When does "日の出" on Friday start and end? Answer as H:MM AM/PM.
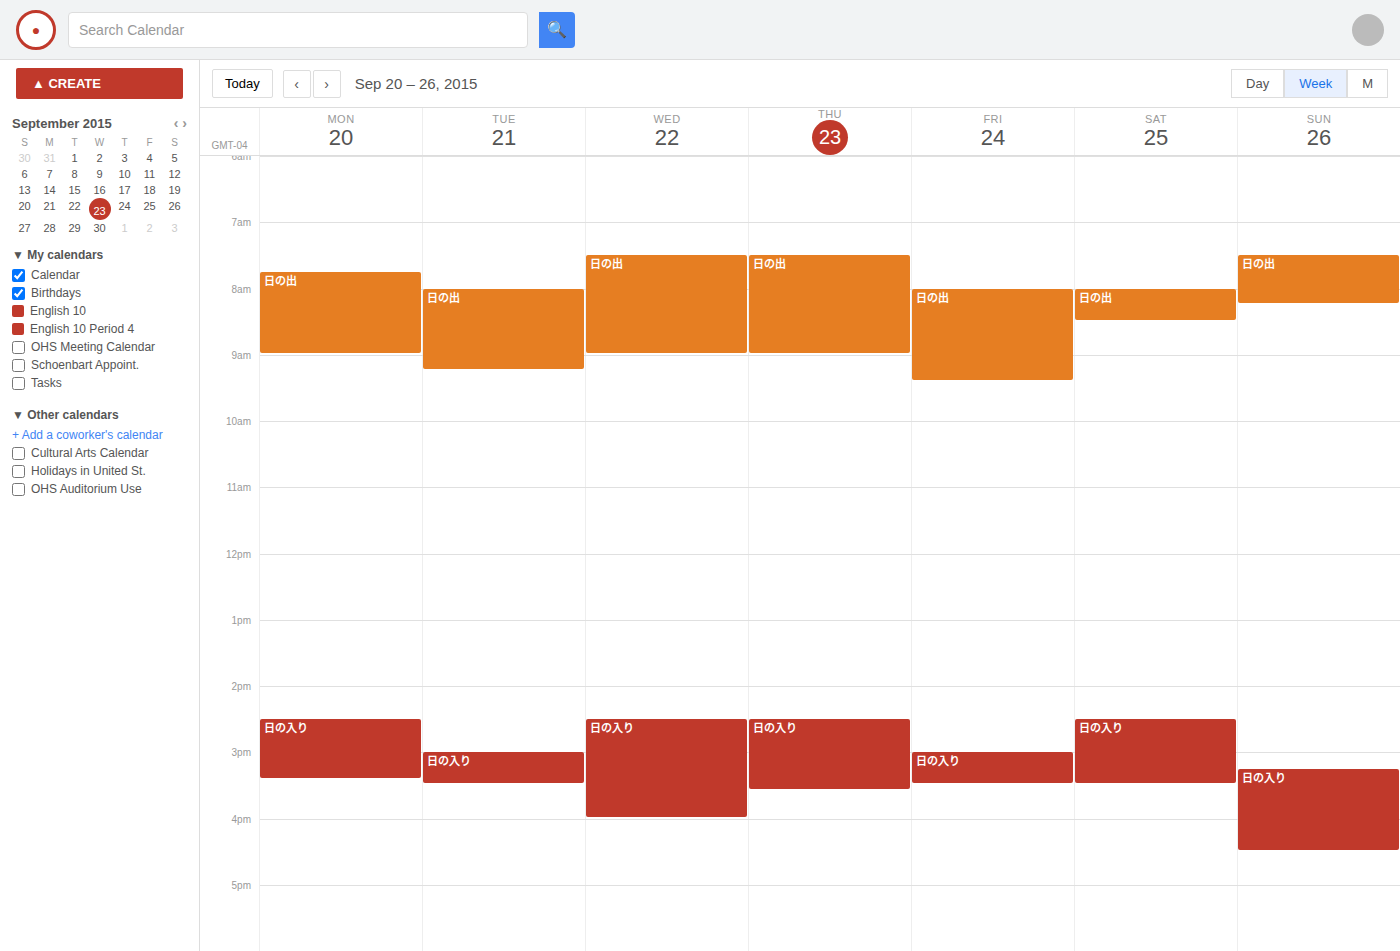
8:00 AM to 9:25 AM